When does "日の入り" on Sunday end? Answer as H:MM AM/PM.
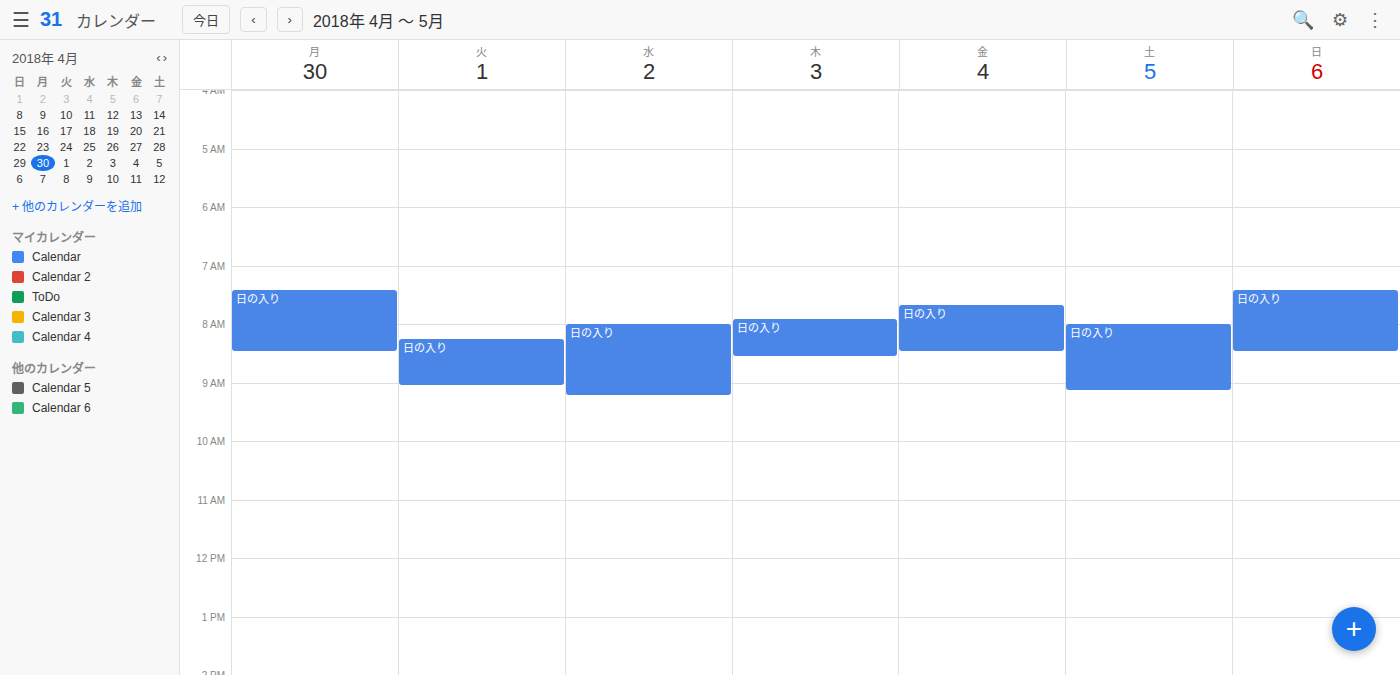
8:30 AM